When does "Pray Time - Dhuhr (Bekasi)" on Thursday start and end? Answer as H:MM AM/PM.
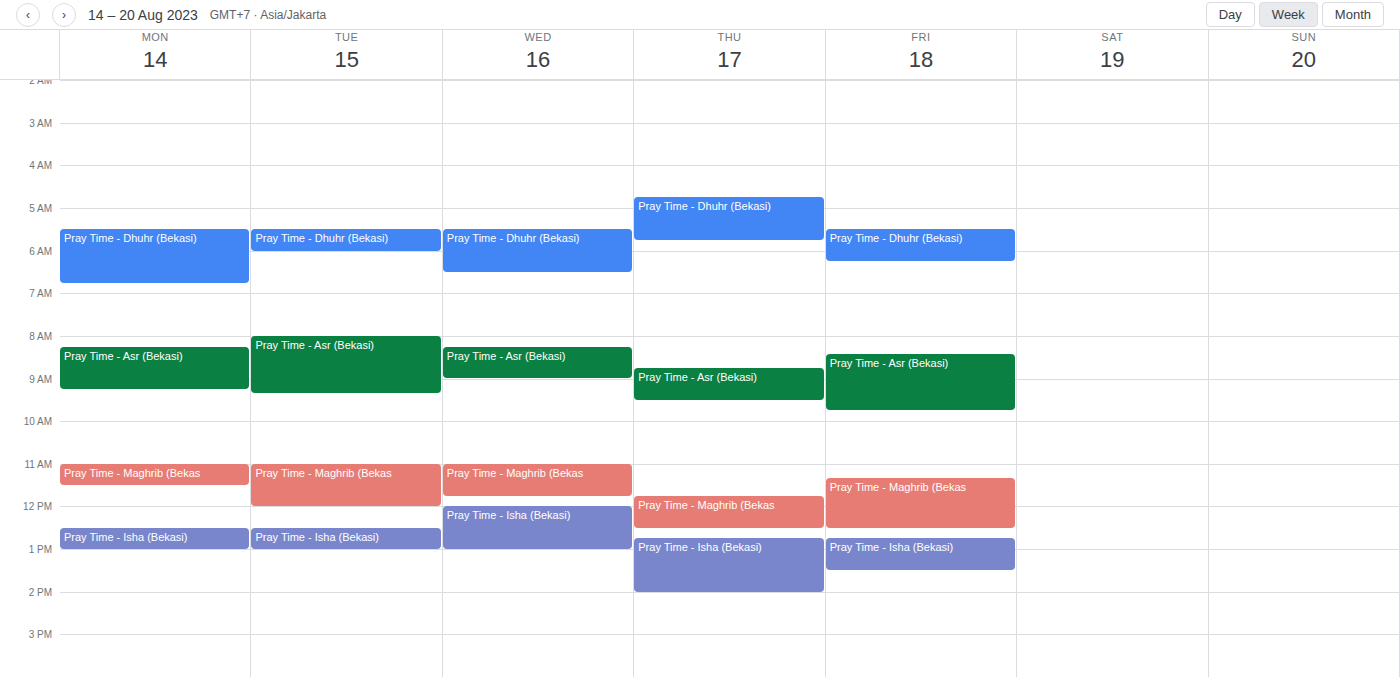
4:45 AM to 5:45 AM